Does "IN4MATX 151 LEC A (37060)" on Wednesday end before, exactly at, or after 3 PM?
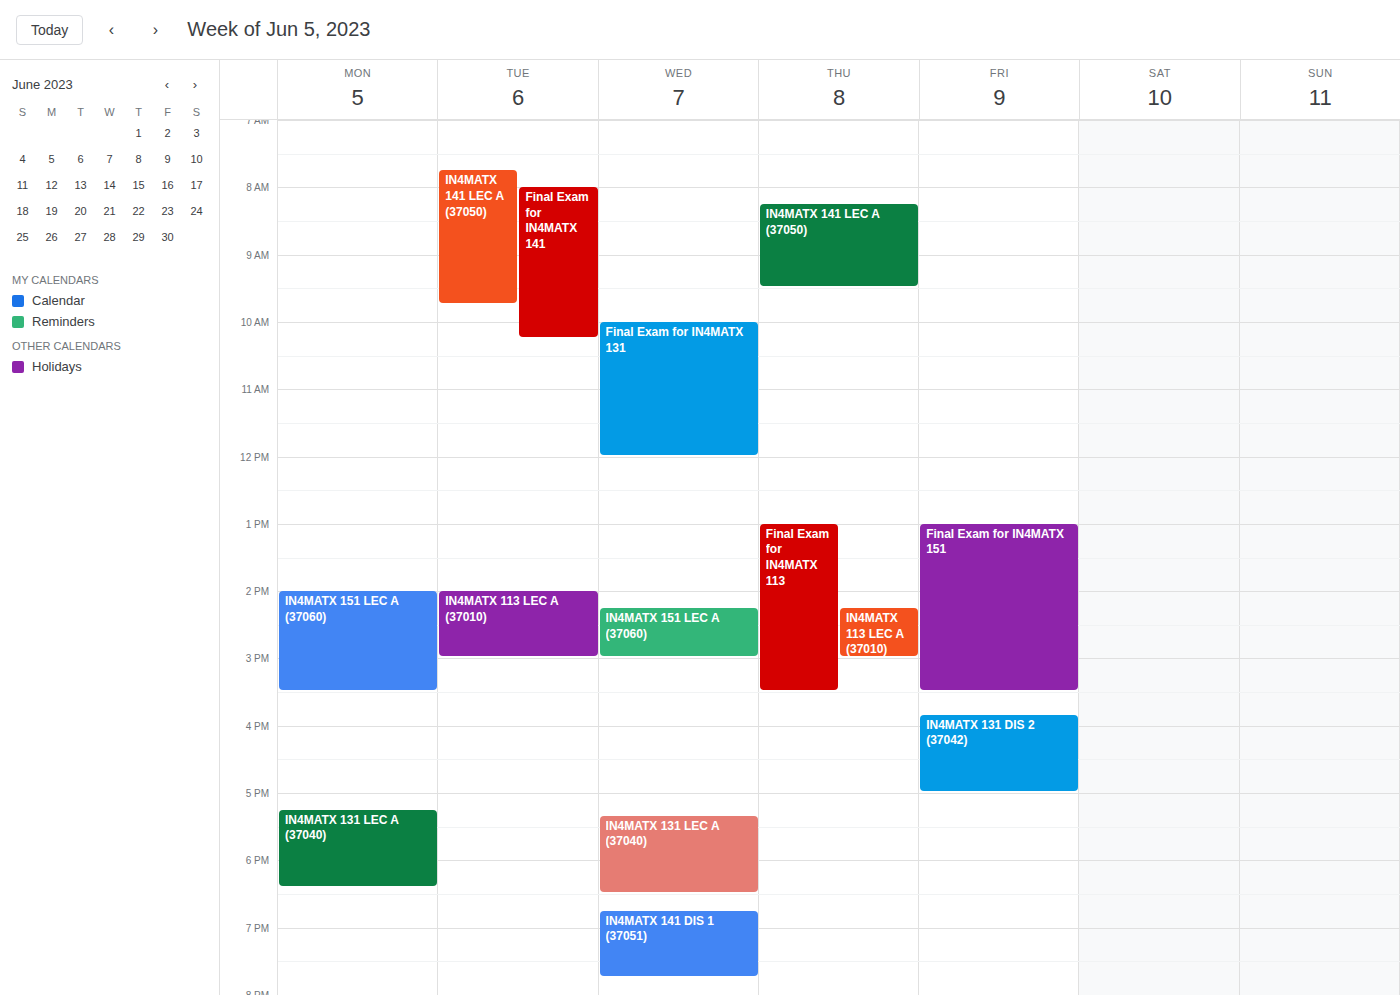
3:00 PM -- exactly at 3 PM, on the 3 PM line.